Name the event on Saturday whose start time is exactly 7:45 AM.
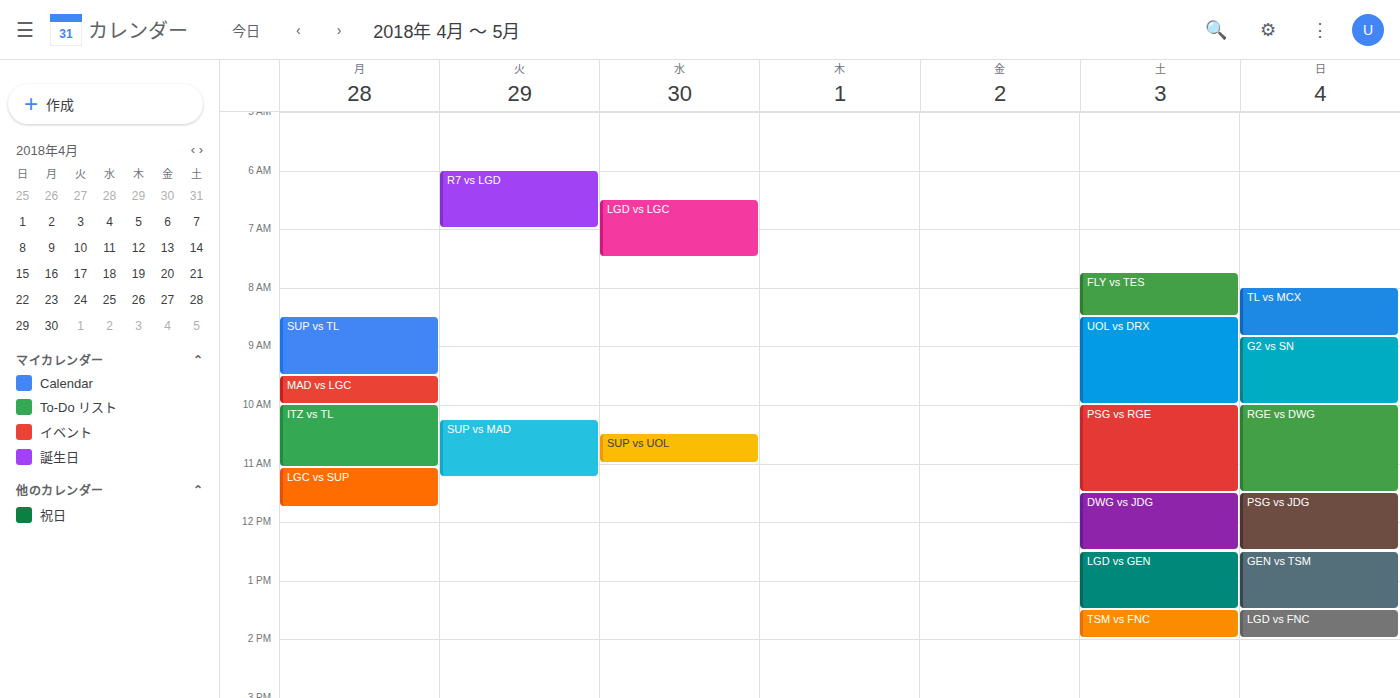
"FLY vs TES"